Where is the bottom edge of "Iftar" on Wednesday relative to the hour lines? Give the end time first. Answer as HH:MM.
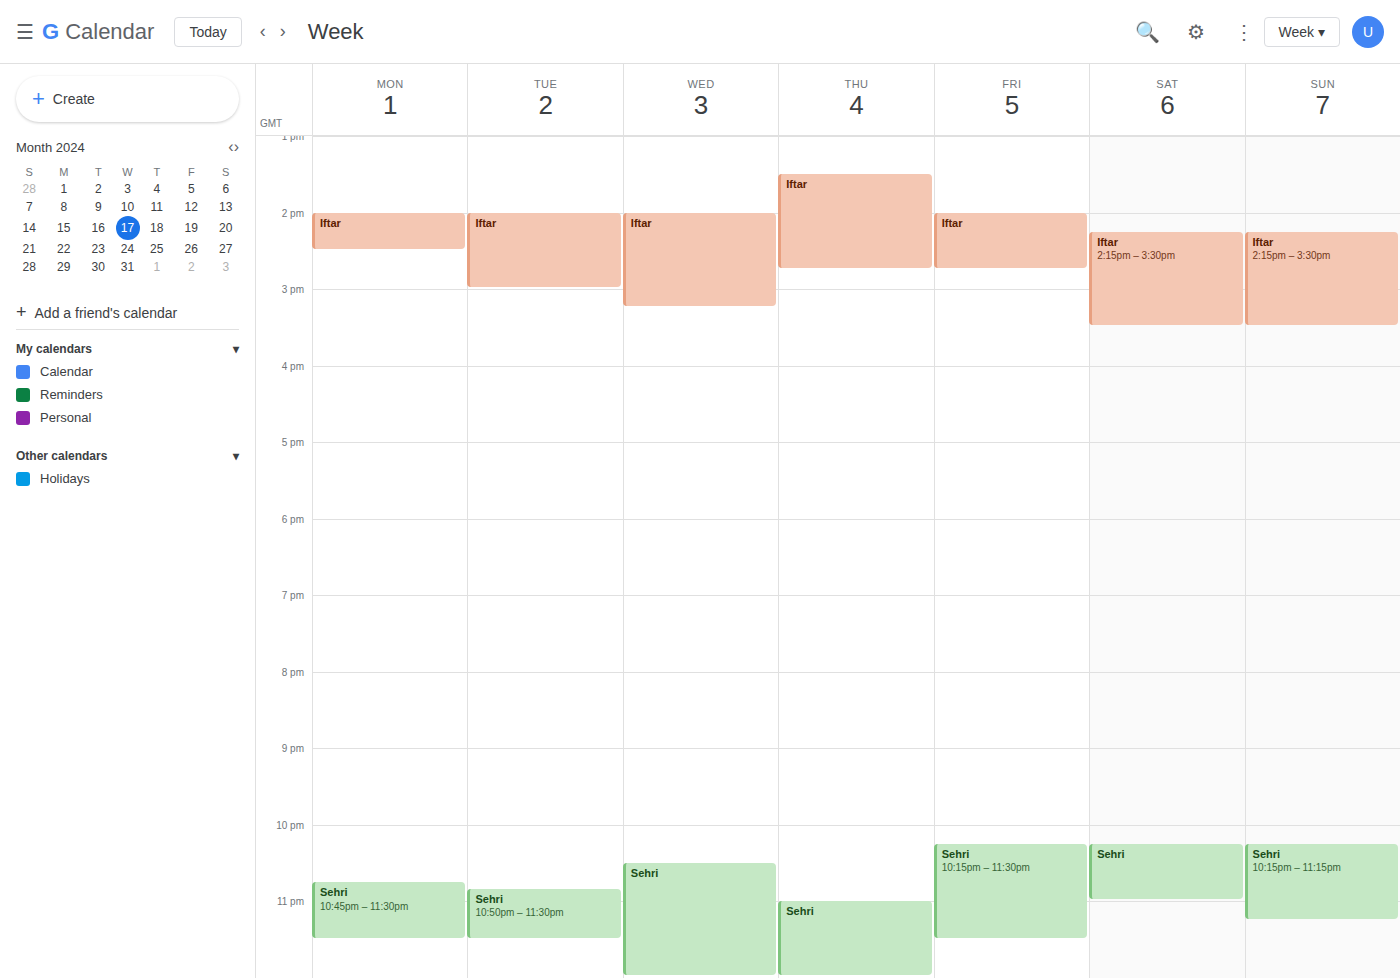
15:15 -- neither: a quarter of the way from the 15:00 line to the 16:00 line.